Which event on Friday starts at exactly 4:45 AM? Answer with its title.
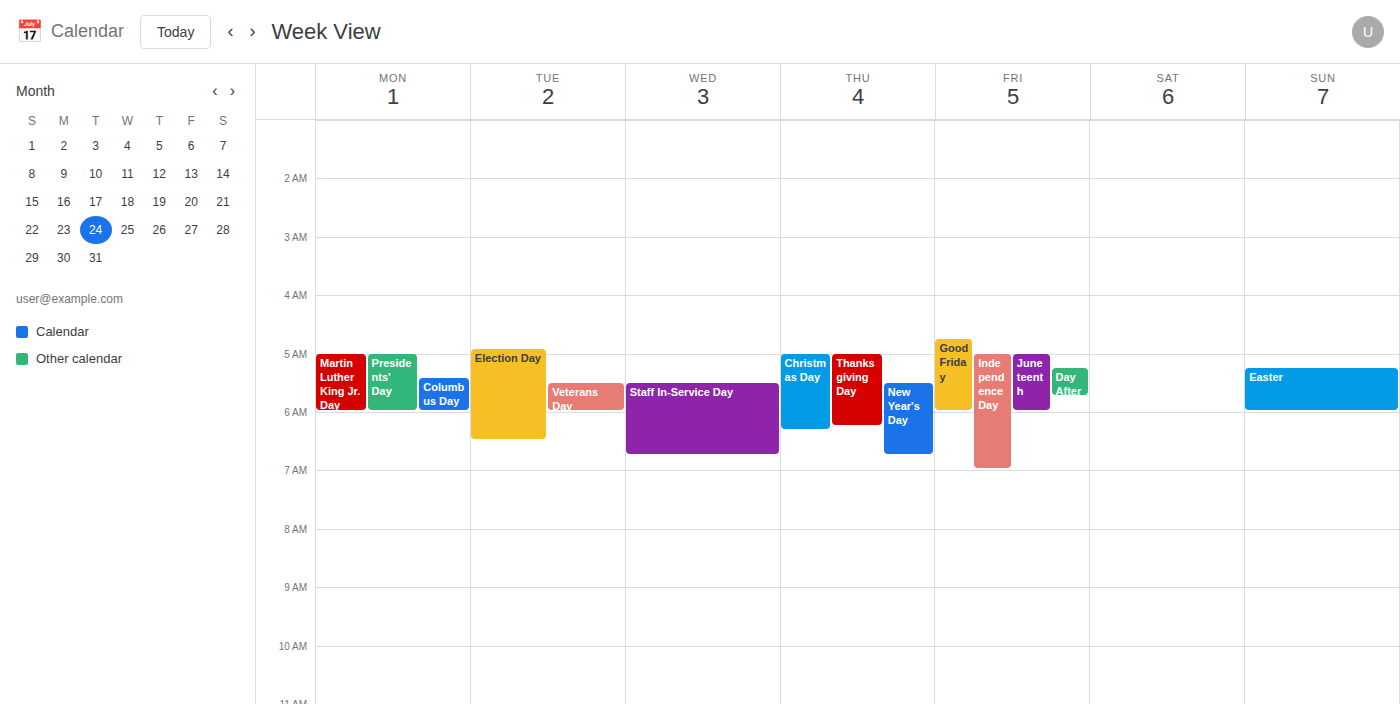
"Good Friday"